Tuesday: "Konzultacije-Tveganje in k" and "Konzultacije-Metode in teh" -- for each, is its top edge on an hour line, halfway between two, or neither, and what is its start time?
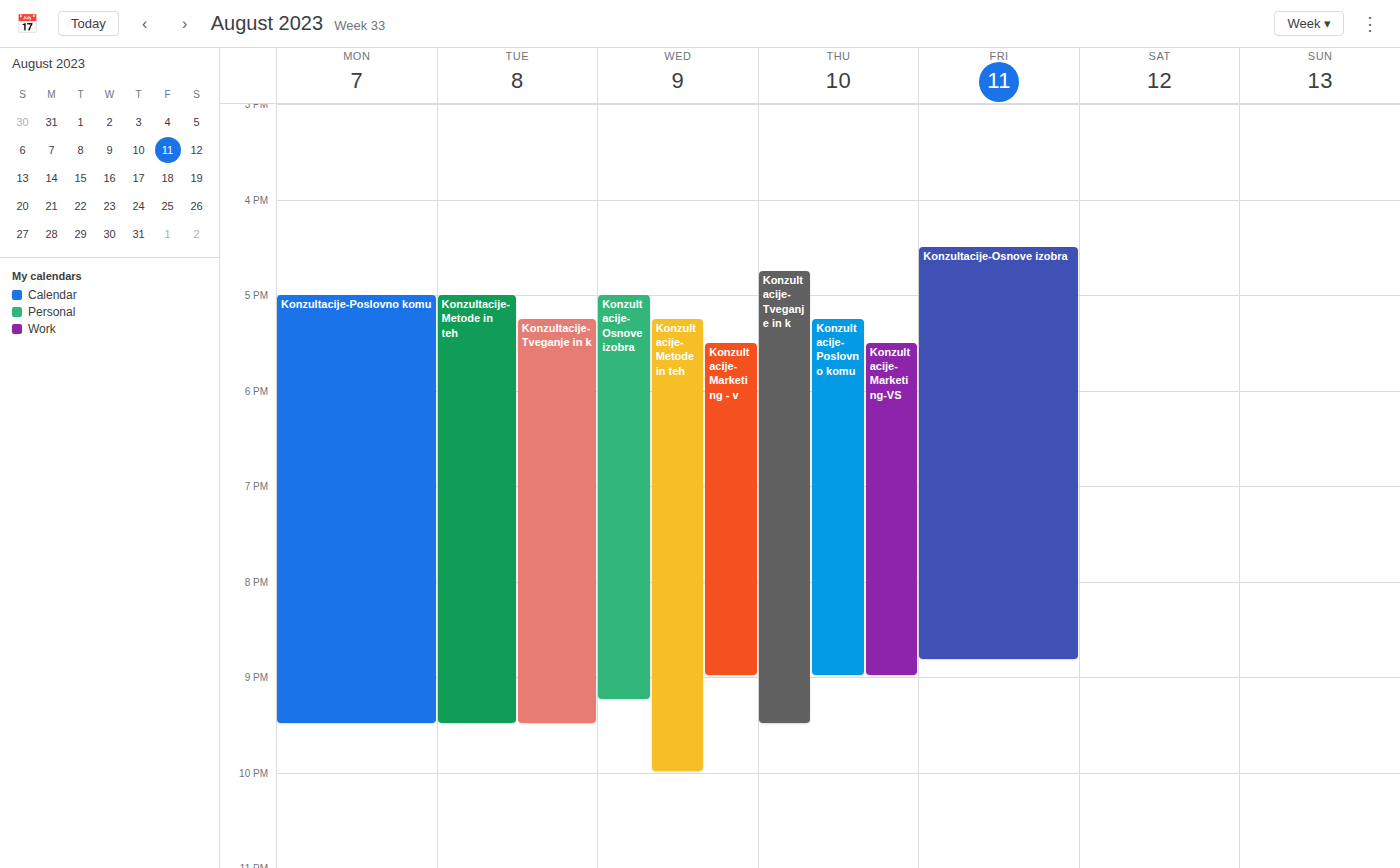
"Konzultacije-Tveganje in k": 17:15, neither: a quarter of the way from the 17:00 line to the 18:00 line. "Konzultacije-Metode in teh": 17:00, exactly on the 17:00 line.